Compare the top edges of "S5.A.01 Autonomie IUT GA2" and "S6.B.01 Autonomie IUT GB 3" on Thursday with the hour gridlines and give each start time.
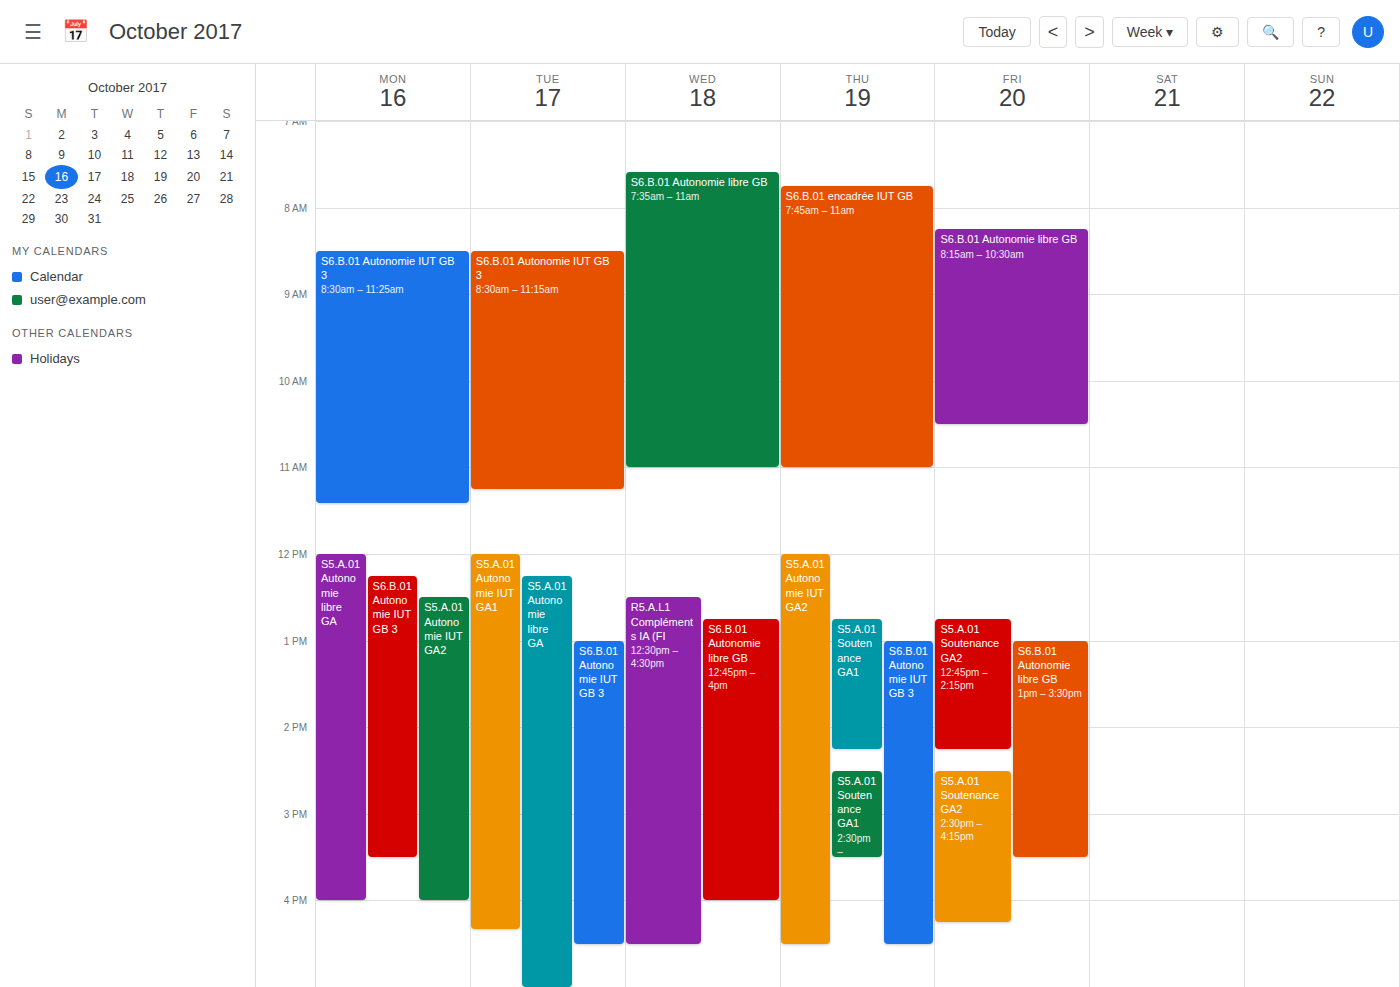
"S5.A.01 Autonomie IUT GA2": 12:00 PM, exactly on the 12 PM line. "S6.B.01 Autonomie IUT GB 3": 1:00 PM, exactly on the 1 PM line.